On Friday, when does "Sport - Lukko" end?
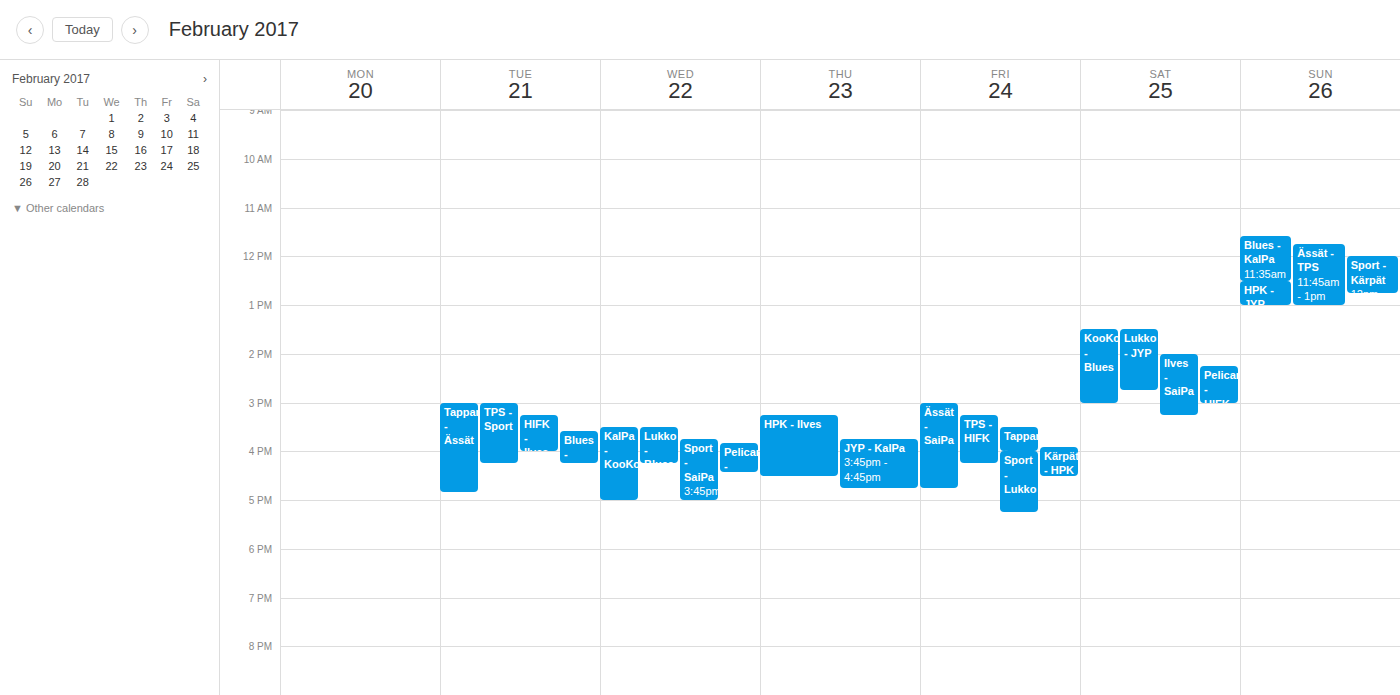
5:15 PM